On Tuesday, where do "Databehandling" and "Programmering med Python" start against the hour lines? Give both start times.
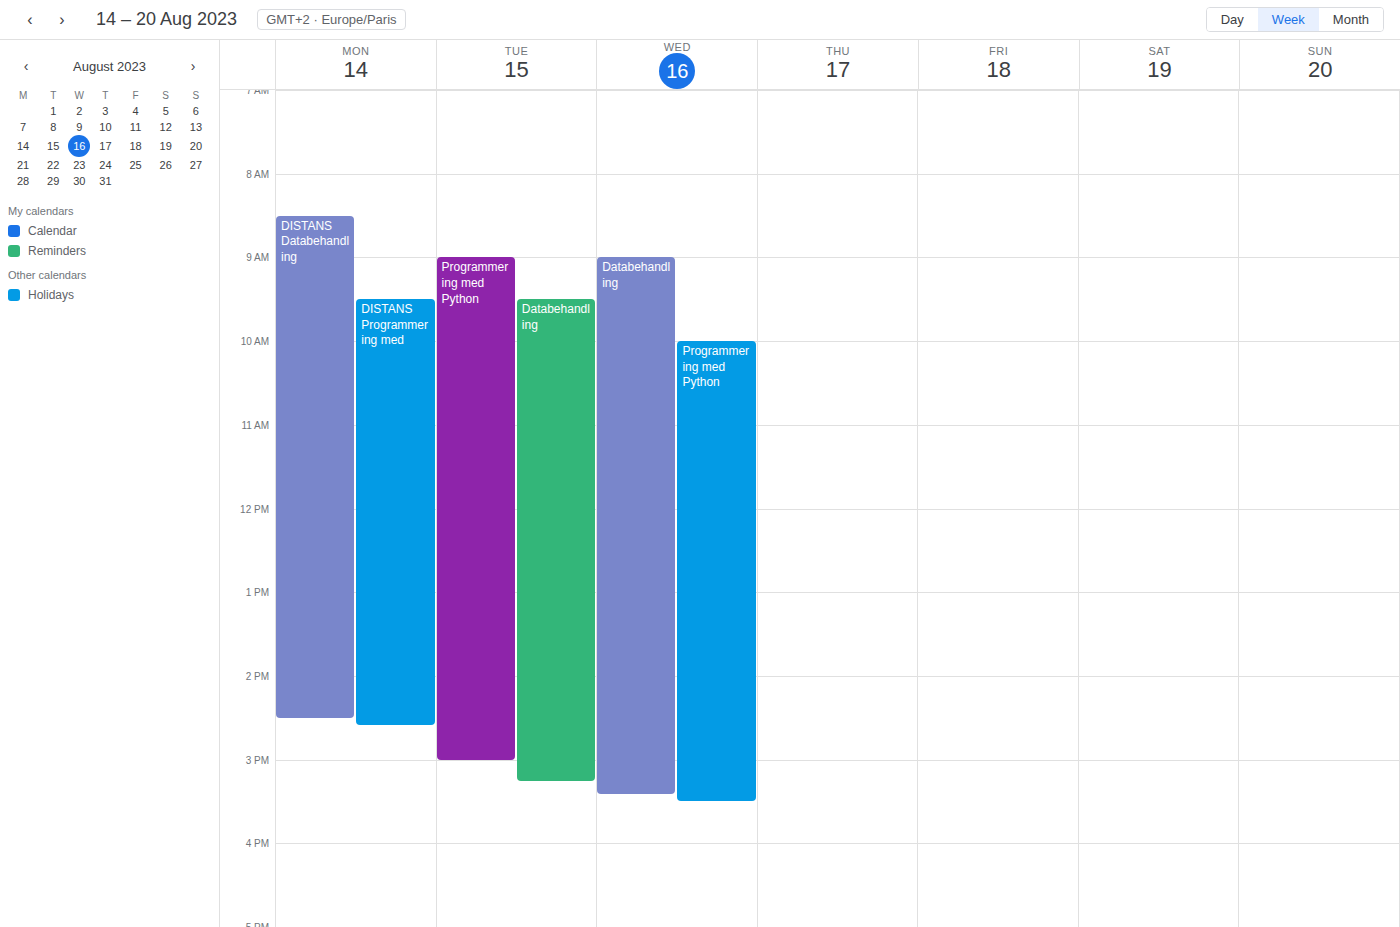
"Databehandling": 9:30 AM, halfway between the 9 AM and 10 AM lines. "Programmering med Python": 9:00 AM, exactly on the 9 AM line.